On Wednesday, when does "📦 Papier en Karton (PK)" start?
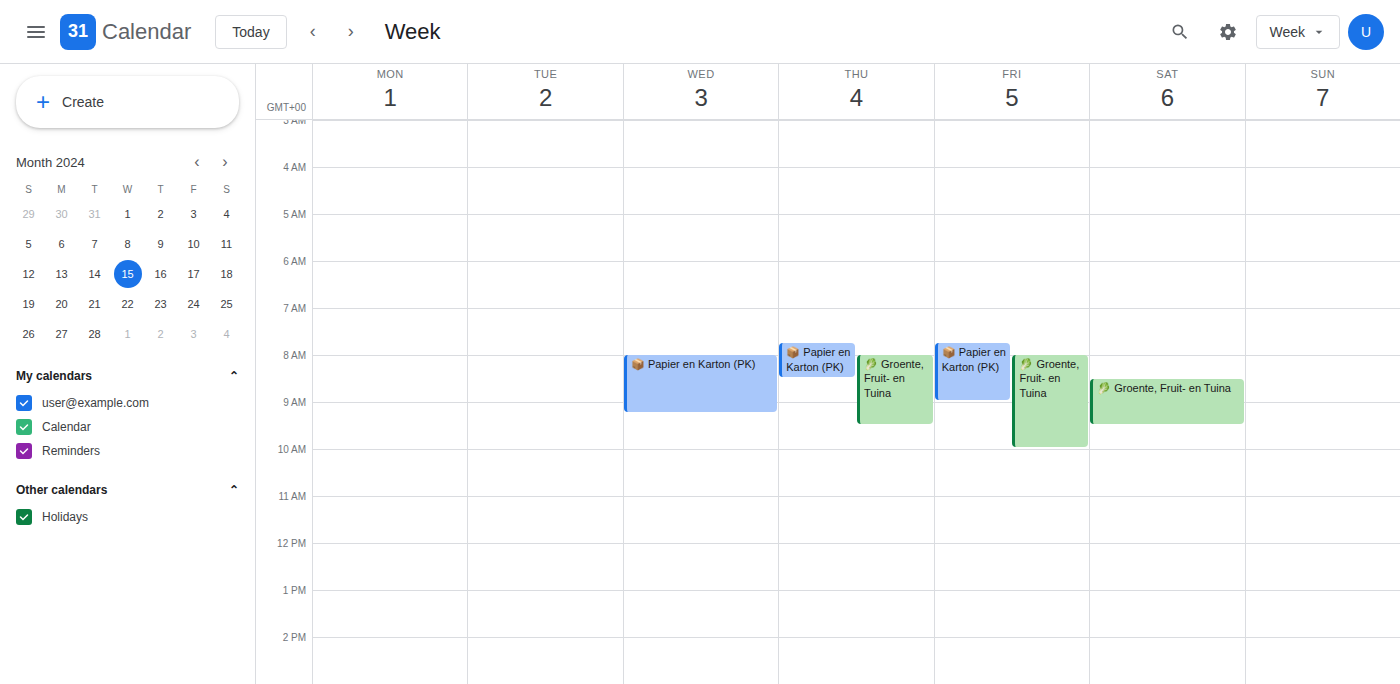
8:00 AM